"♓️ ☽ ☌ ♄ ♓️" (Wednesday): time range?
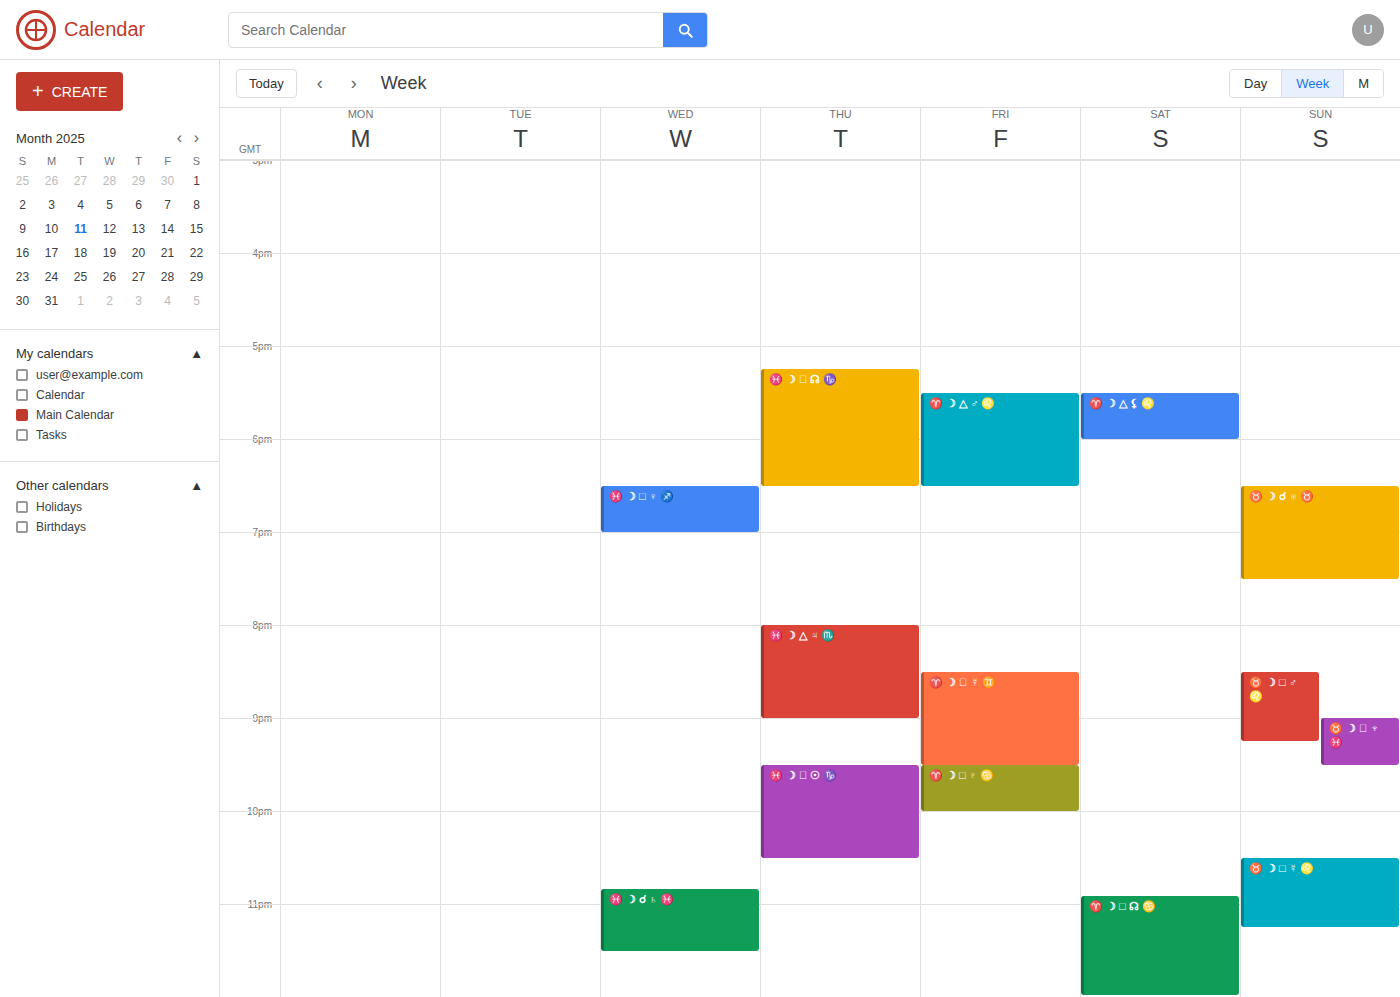
10:50 PM to 11:30 PM